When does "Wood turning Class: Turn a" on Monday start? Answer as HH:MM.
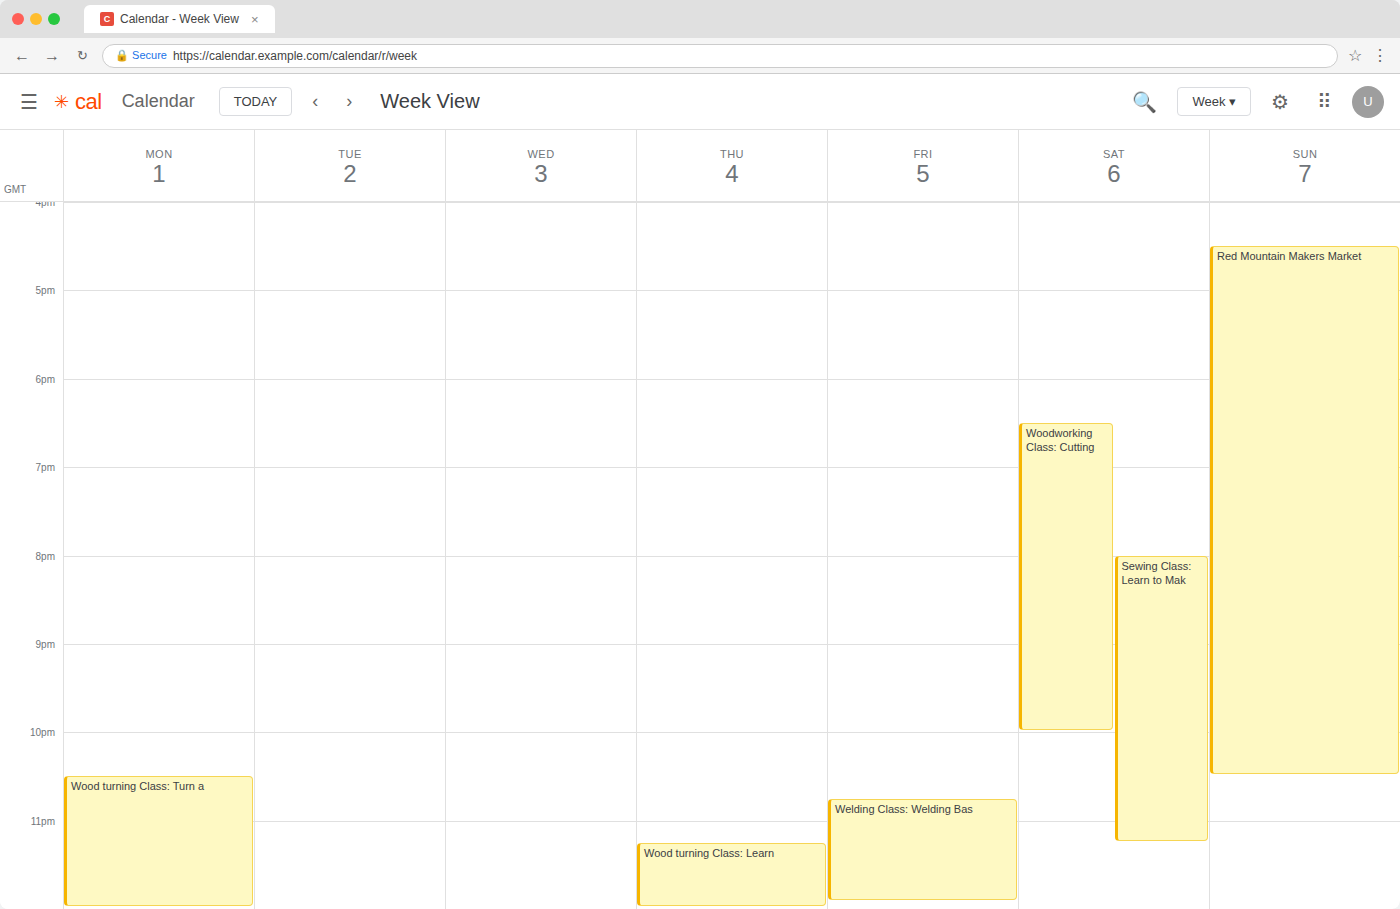
22:30